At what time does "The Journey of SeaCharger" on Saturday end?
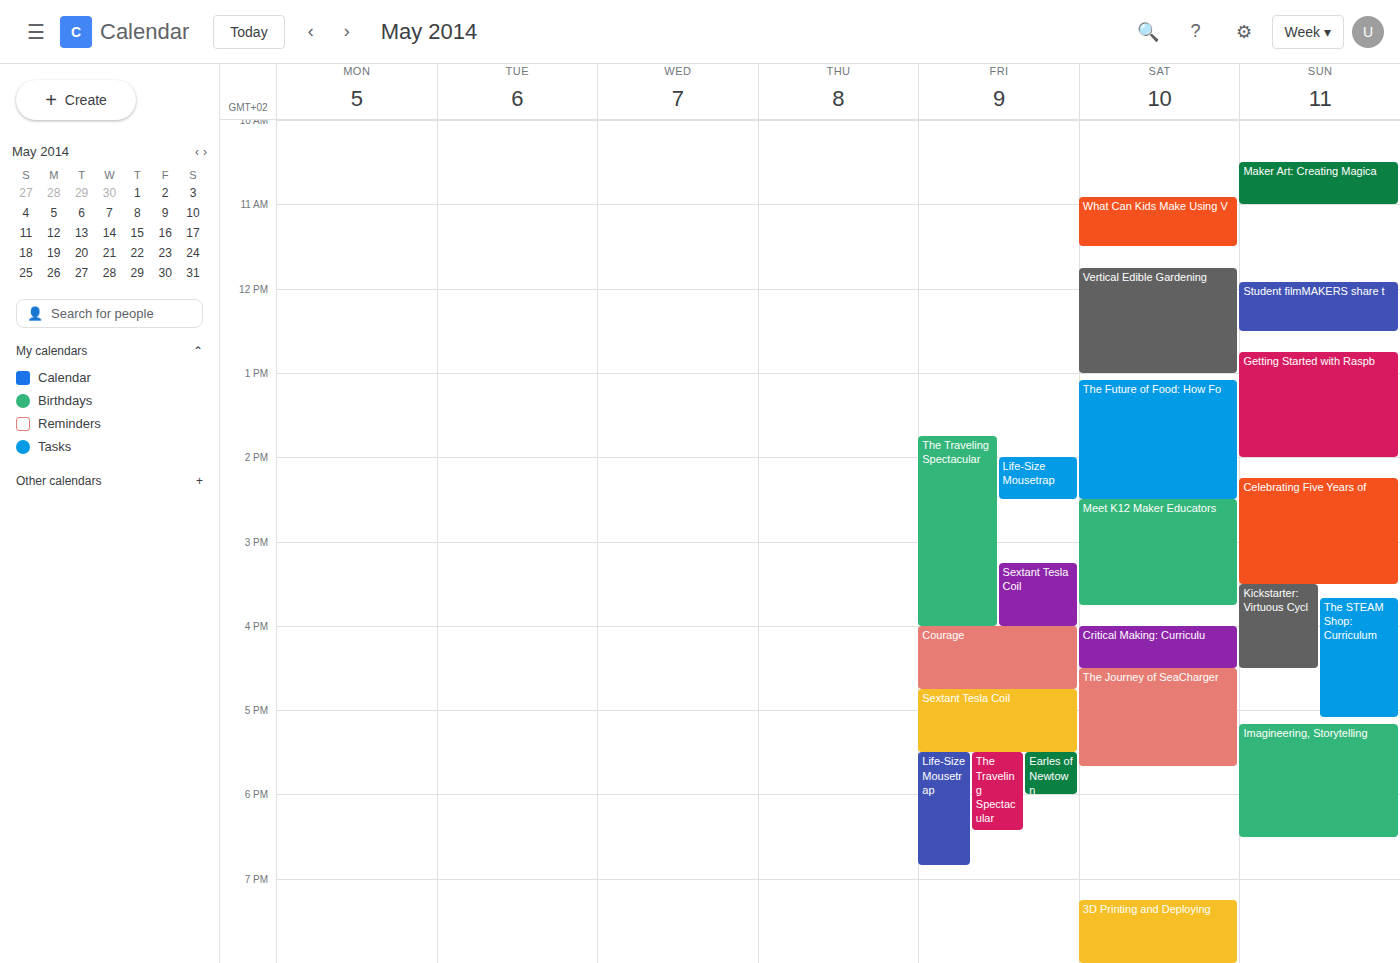
5:40 PM